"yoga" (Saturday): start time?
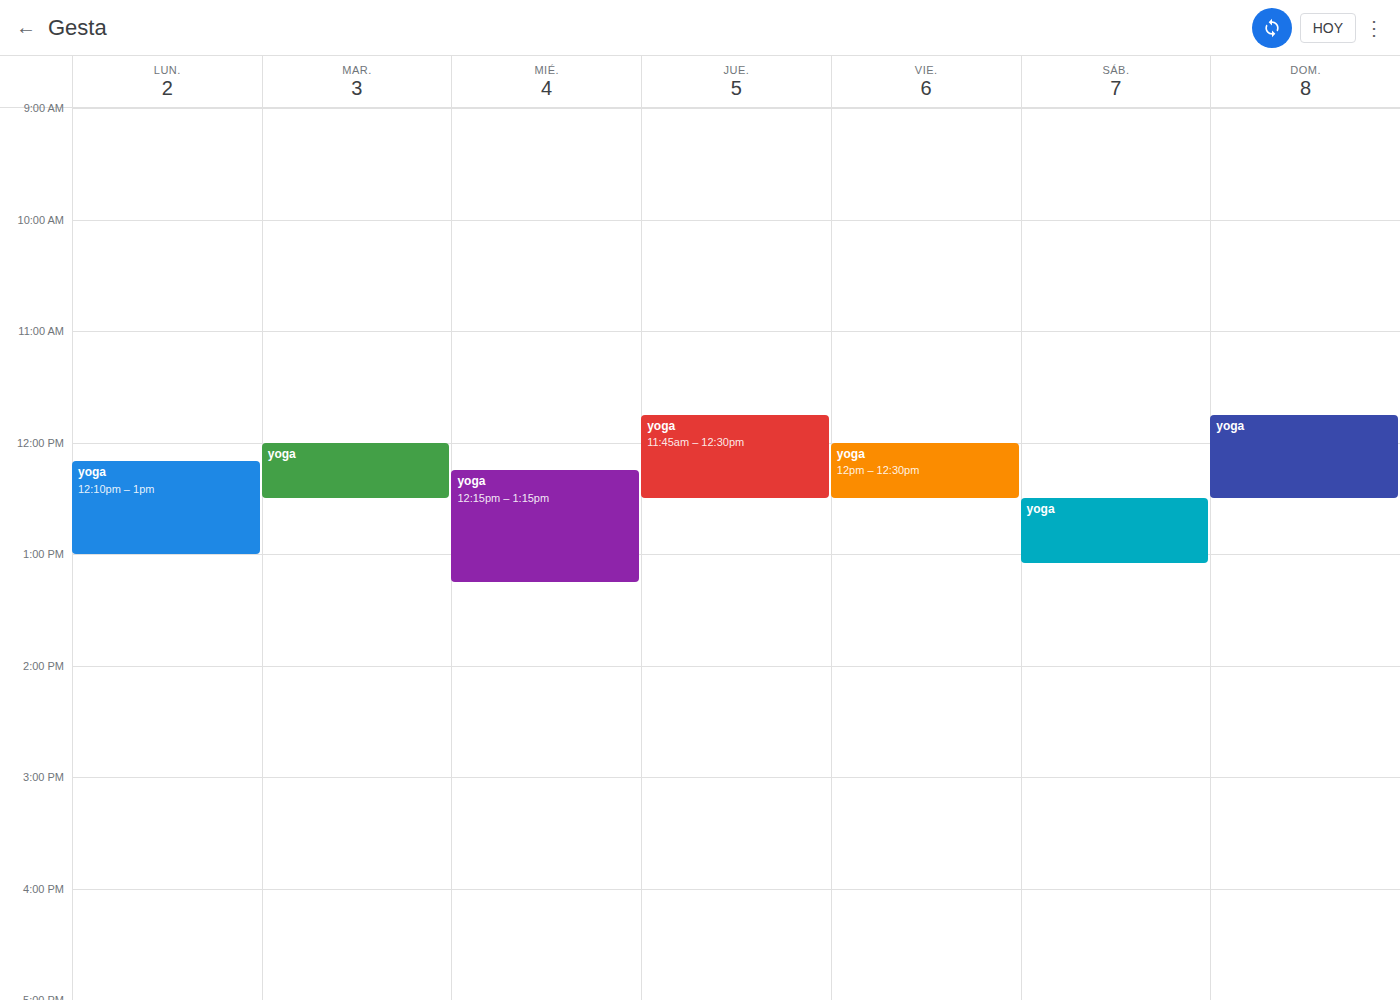
12:30 PM